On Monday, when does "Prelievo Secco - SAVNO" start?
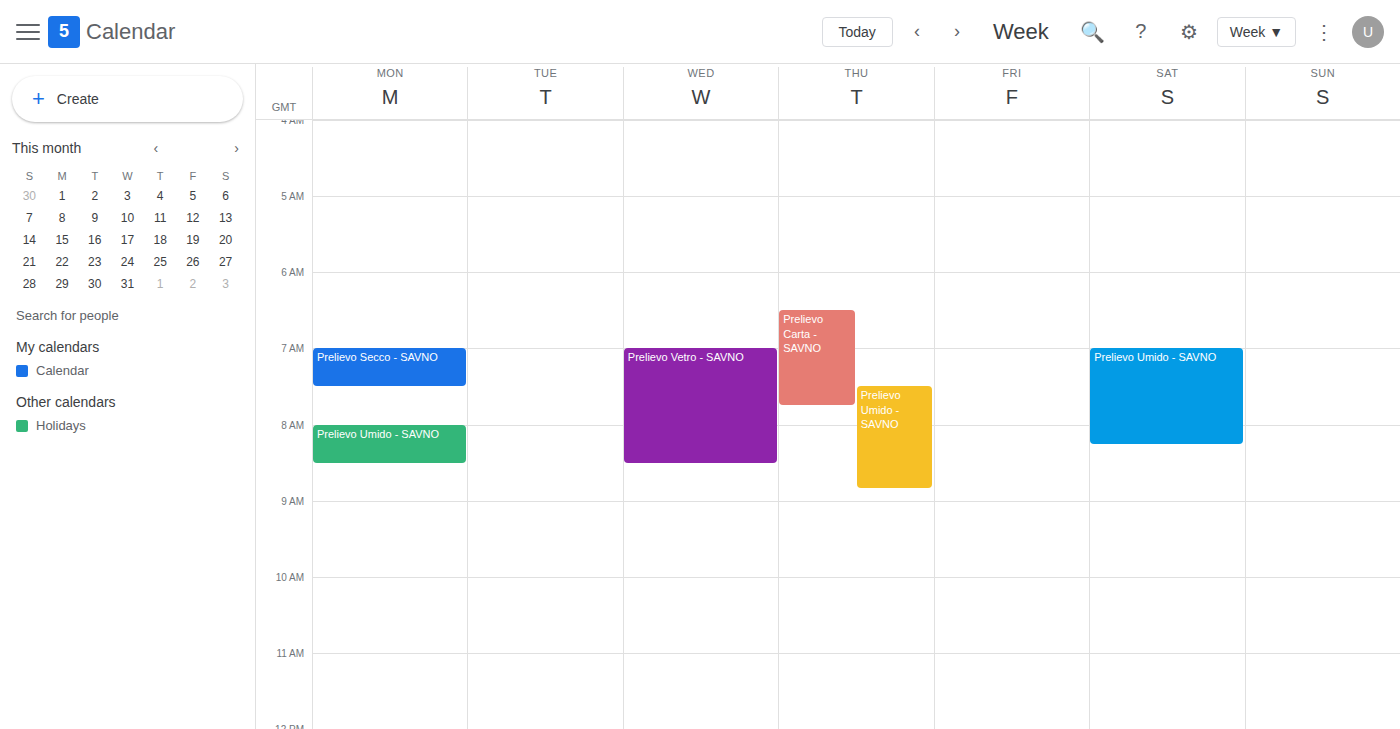
7:00 AM